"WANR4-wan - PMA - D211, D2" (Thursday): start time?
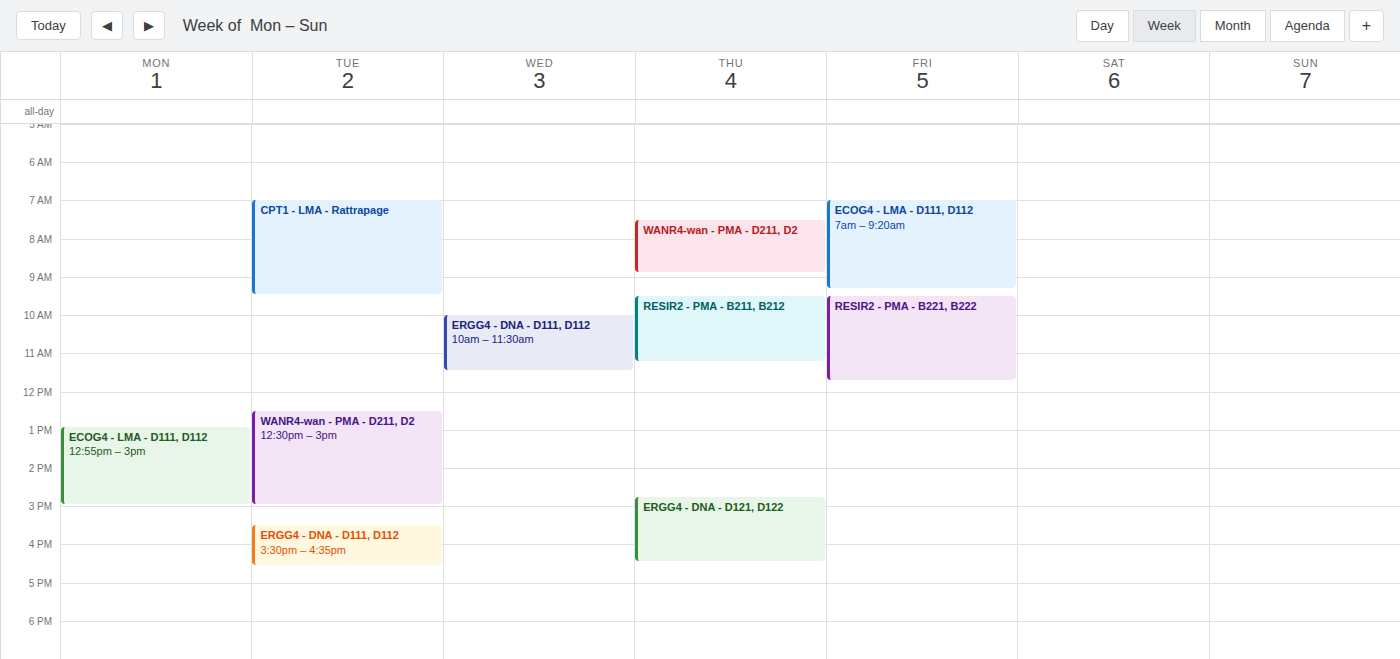
07:30